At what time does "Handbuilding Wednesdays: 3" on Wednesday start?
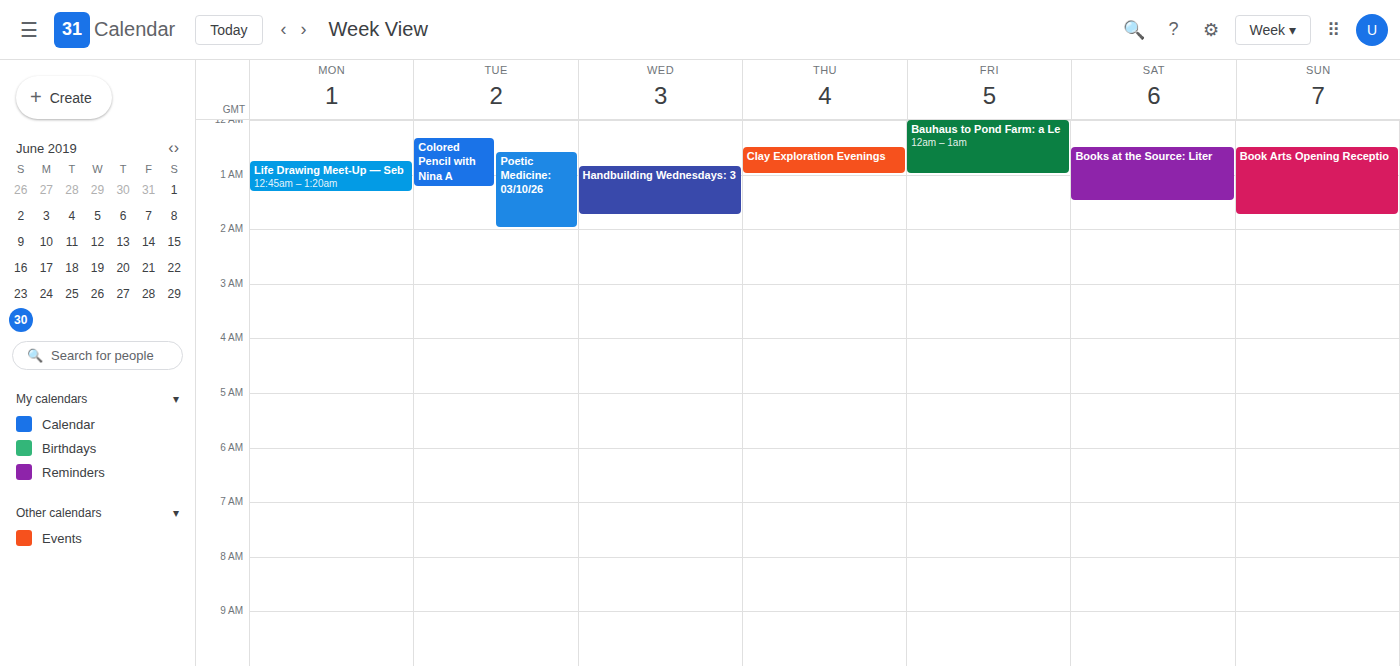
12:50 AM